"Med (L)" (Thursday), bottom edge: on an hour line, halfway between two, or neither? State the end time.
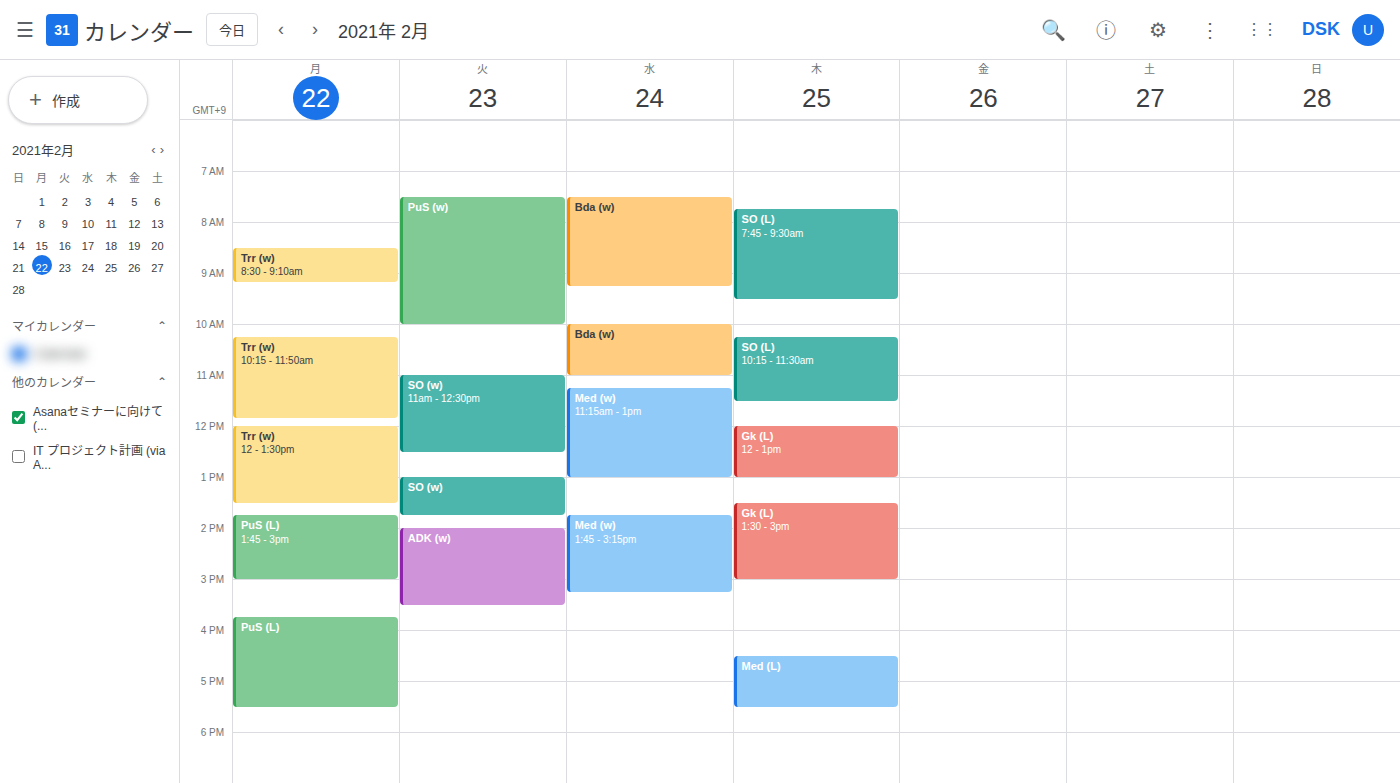
5:30 PM -- halfway between the 5 PM and 6 PM lines.